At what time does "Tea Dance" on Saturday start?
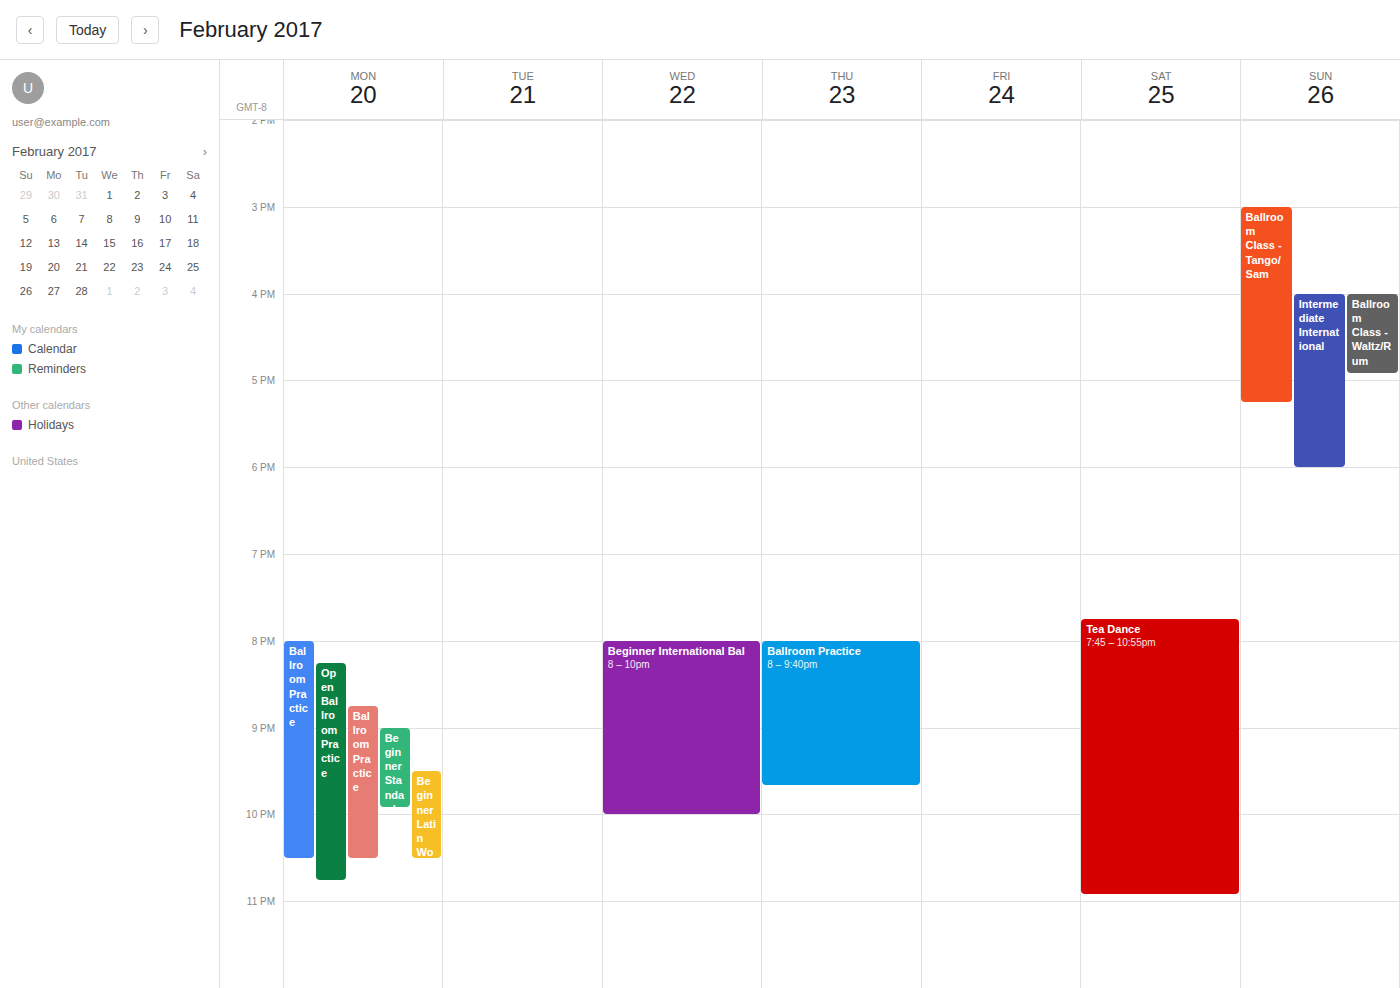
7:45 PM